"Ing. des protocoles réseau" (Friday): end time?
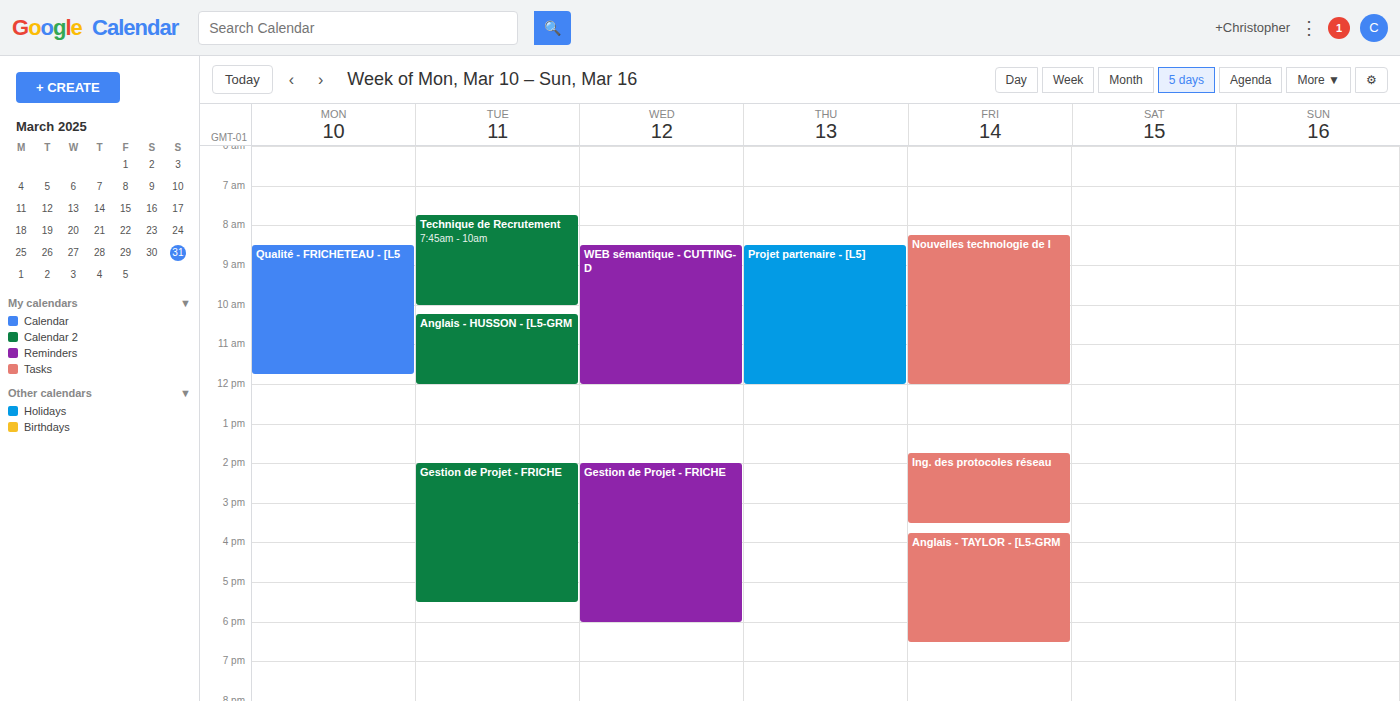
3:30 PM